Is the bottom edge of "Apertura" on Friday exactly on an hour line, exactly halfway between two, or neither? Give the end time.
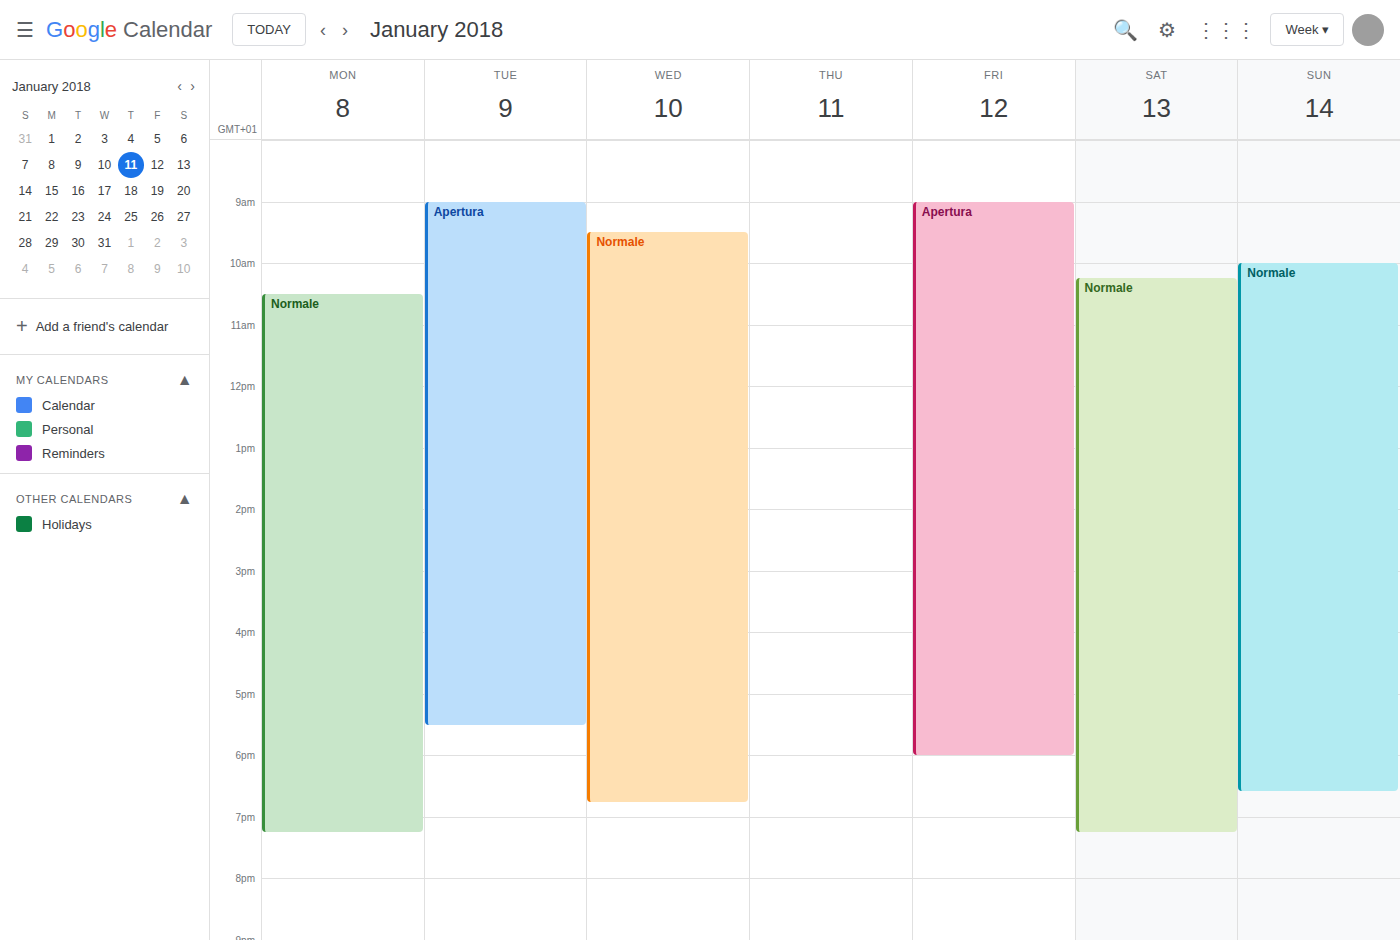
6:00 PM -- exactly on the 6 PM line.